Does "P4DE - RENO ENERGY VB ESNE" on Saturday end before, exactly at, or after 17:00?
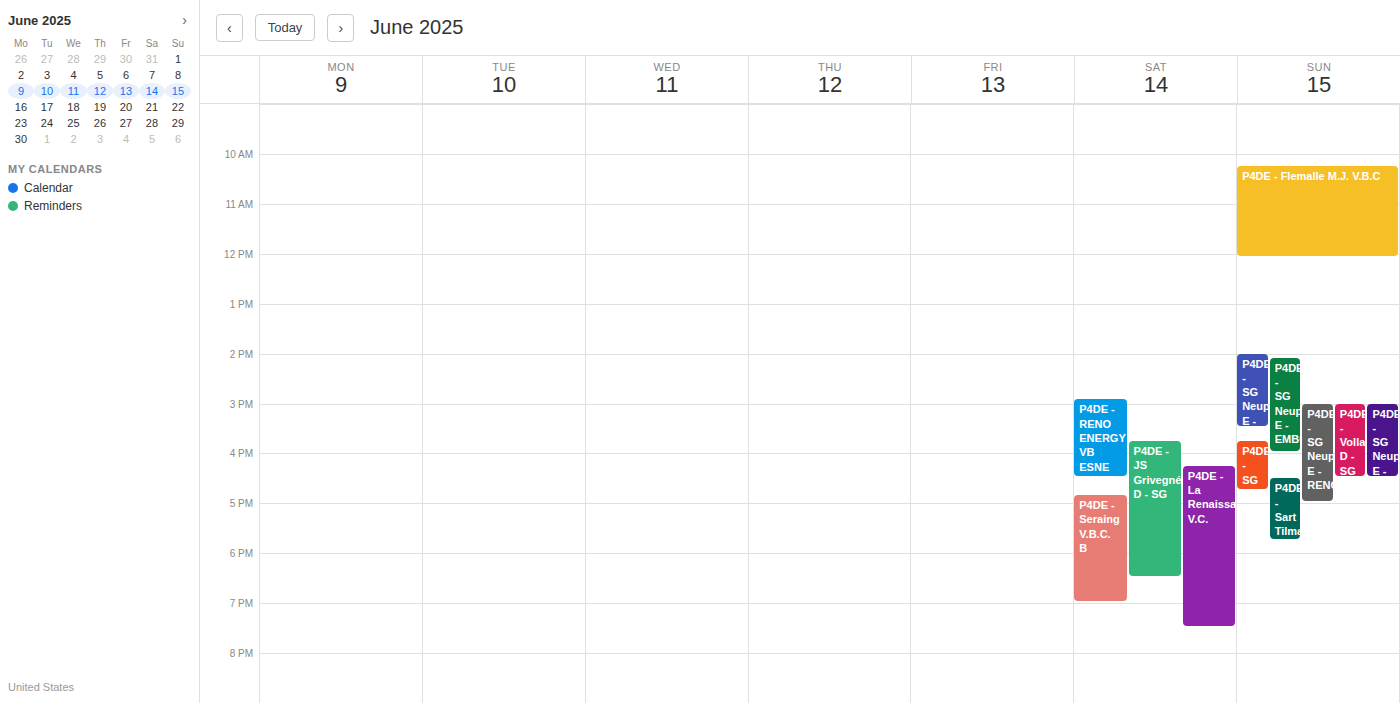
16:30 -- before 17:00, 30 minutes above the 17:00 line.